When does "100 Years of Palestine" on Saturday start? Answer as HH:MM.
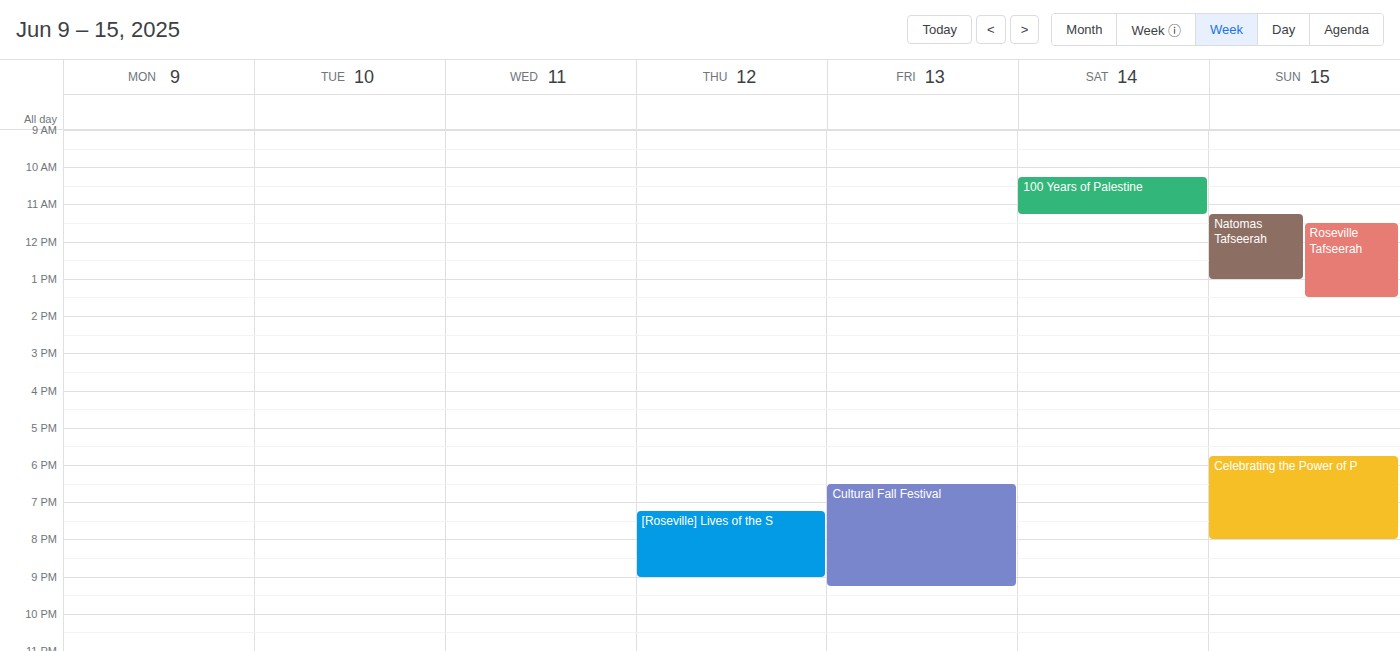
10:15